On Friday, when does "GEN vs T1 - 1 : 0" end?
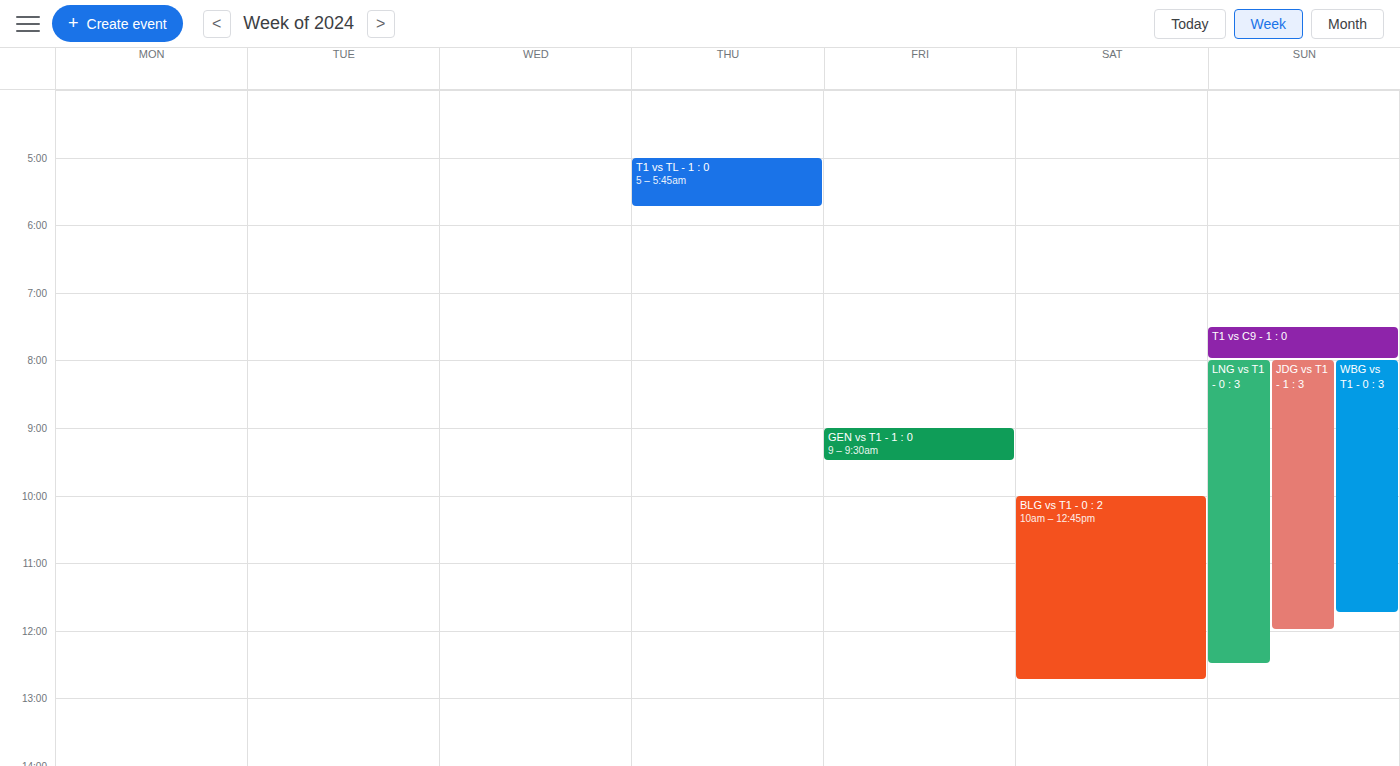
9:30 AM